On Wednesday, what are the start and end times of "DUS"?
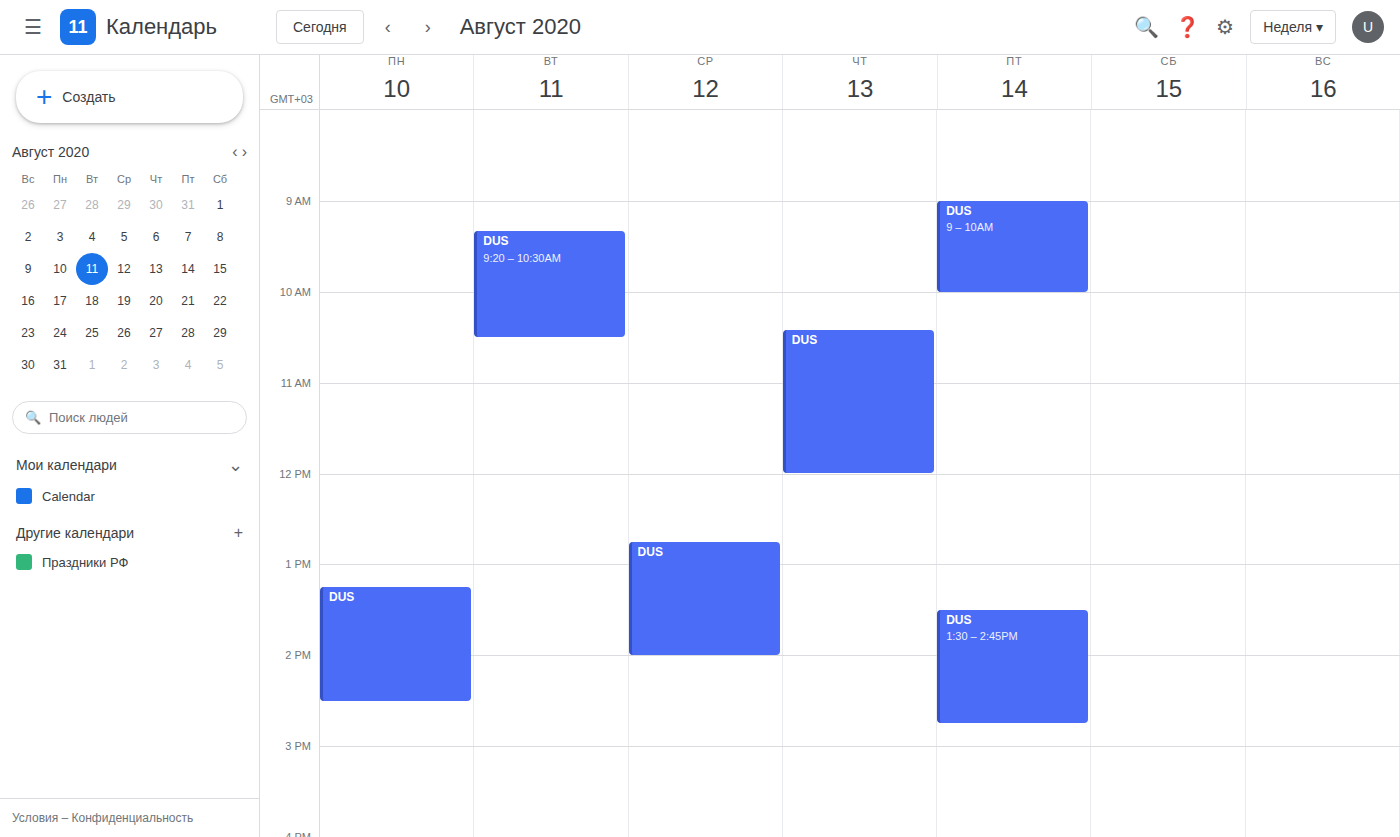
12:45 PM to 2:00 PM